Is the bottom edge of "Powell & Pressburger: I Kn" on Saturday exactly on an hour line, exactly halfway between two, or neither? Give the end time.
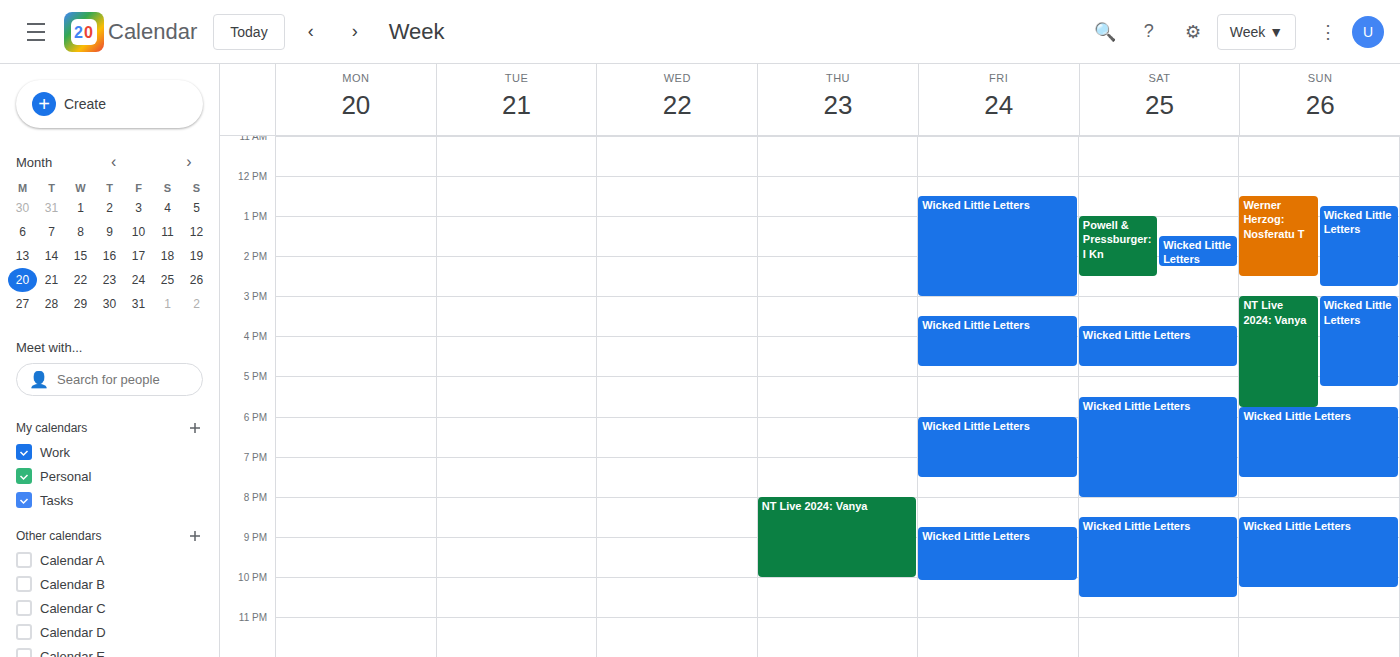
2:30 PM -- halfway between the 2 PM and 3 PM lines.